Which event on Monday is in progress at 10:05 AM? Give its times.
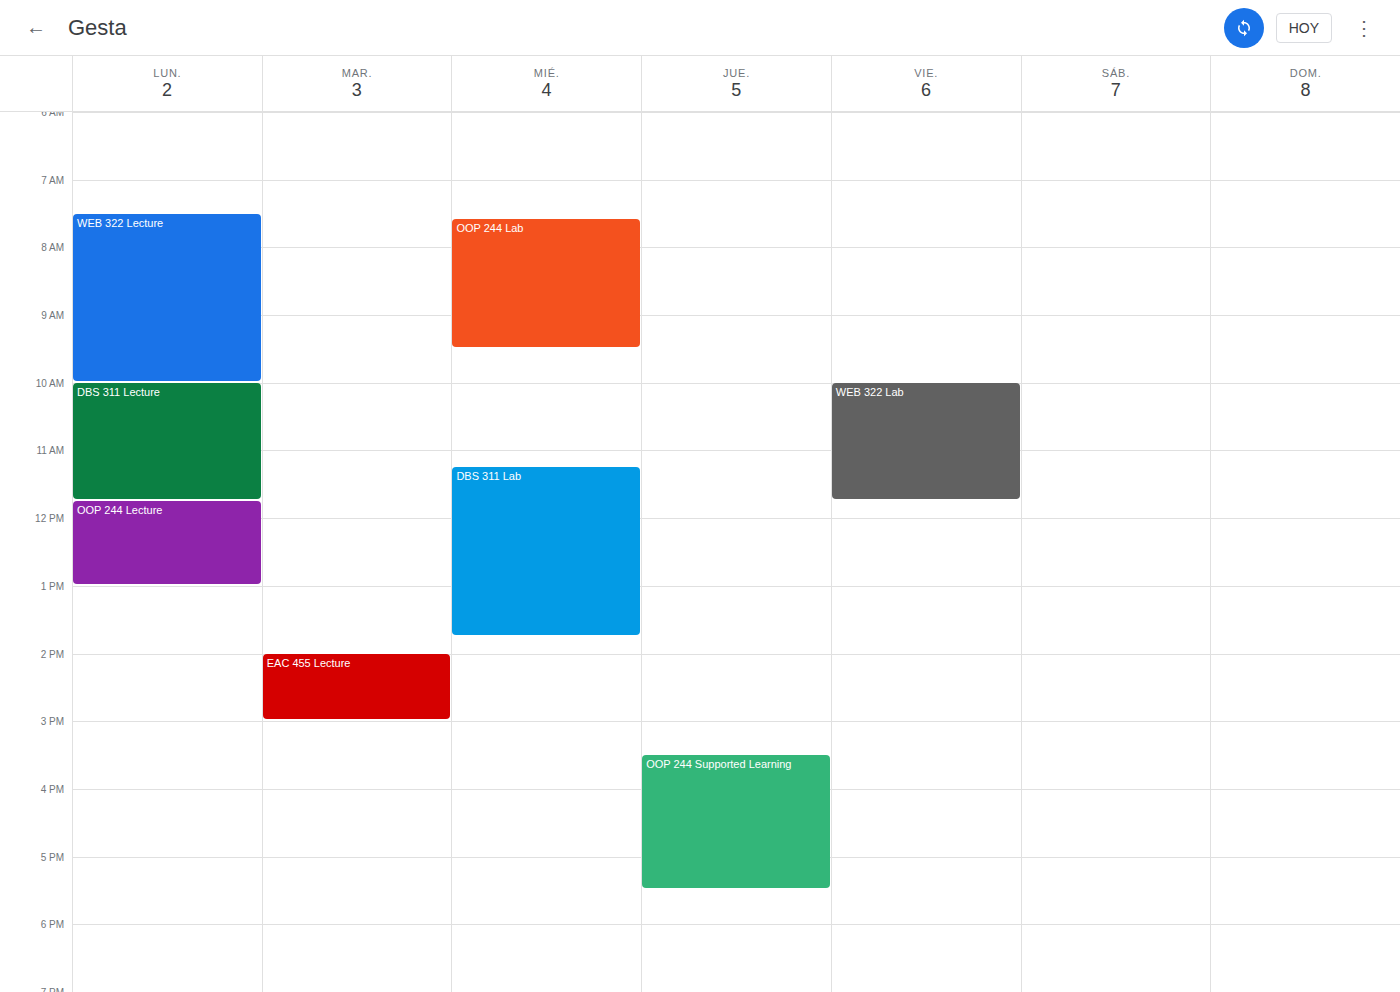
"DBS 311 Lecture", 10:00 AM to 11:45 AM